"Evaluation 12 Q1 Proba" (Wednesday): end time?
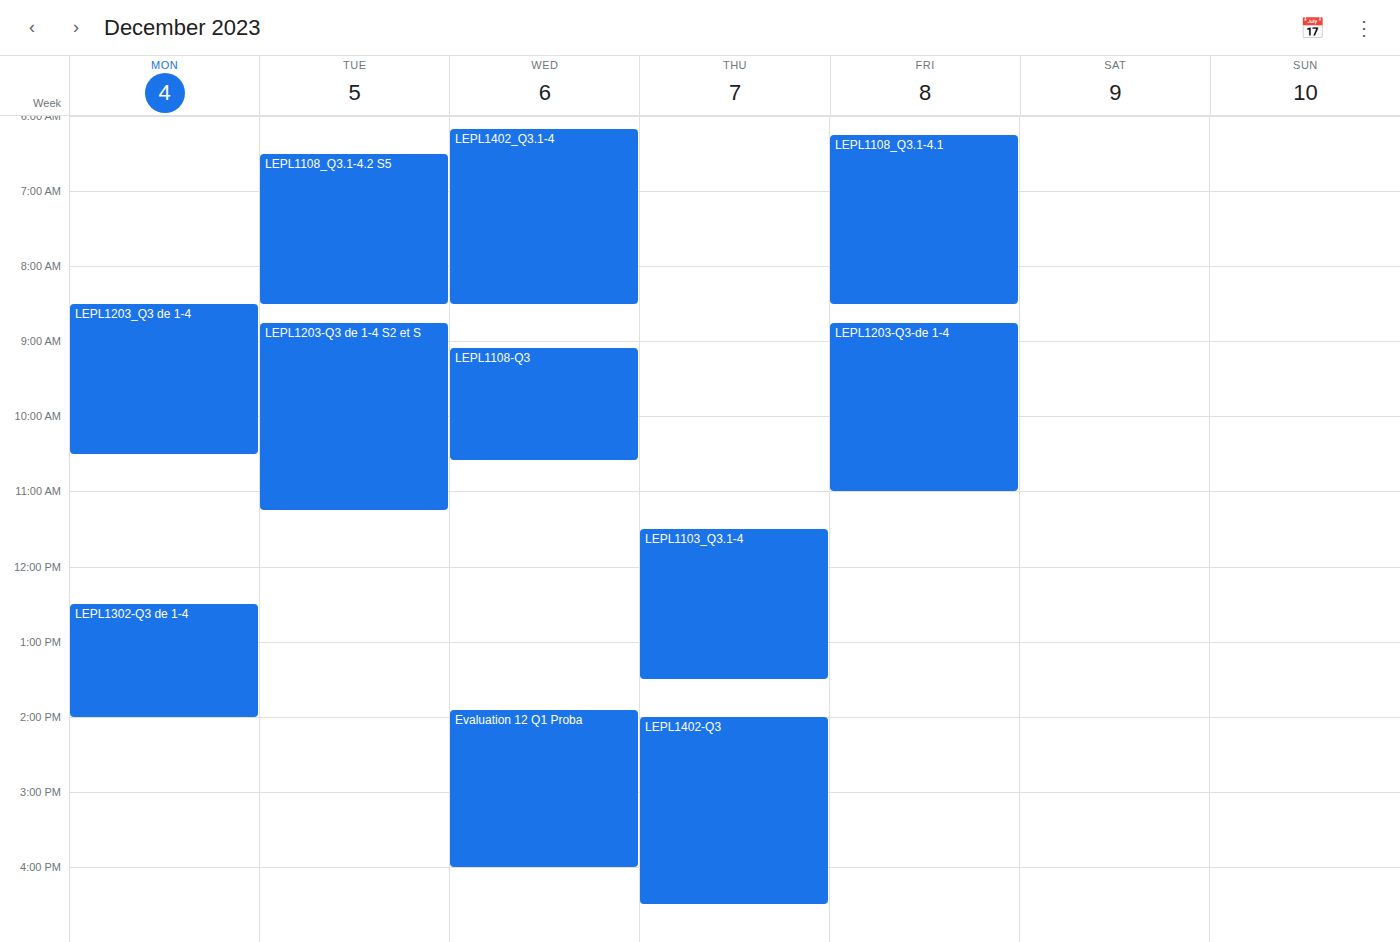
4:00 PM